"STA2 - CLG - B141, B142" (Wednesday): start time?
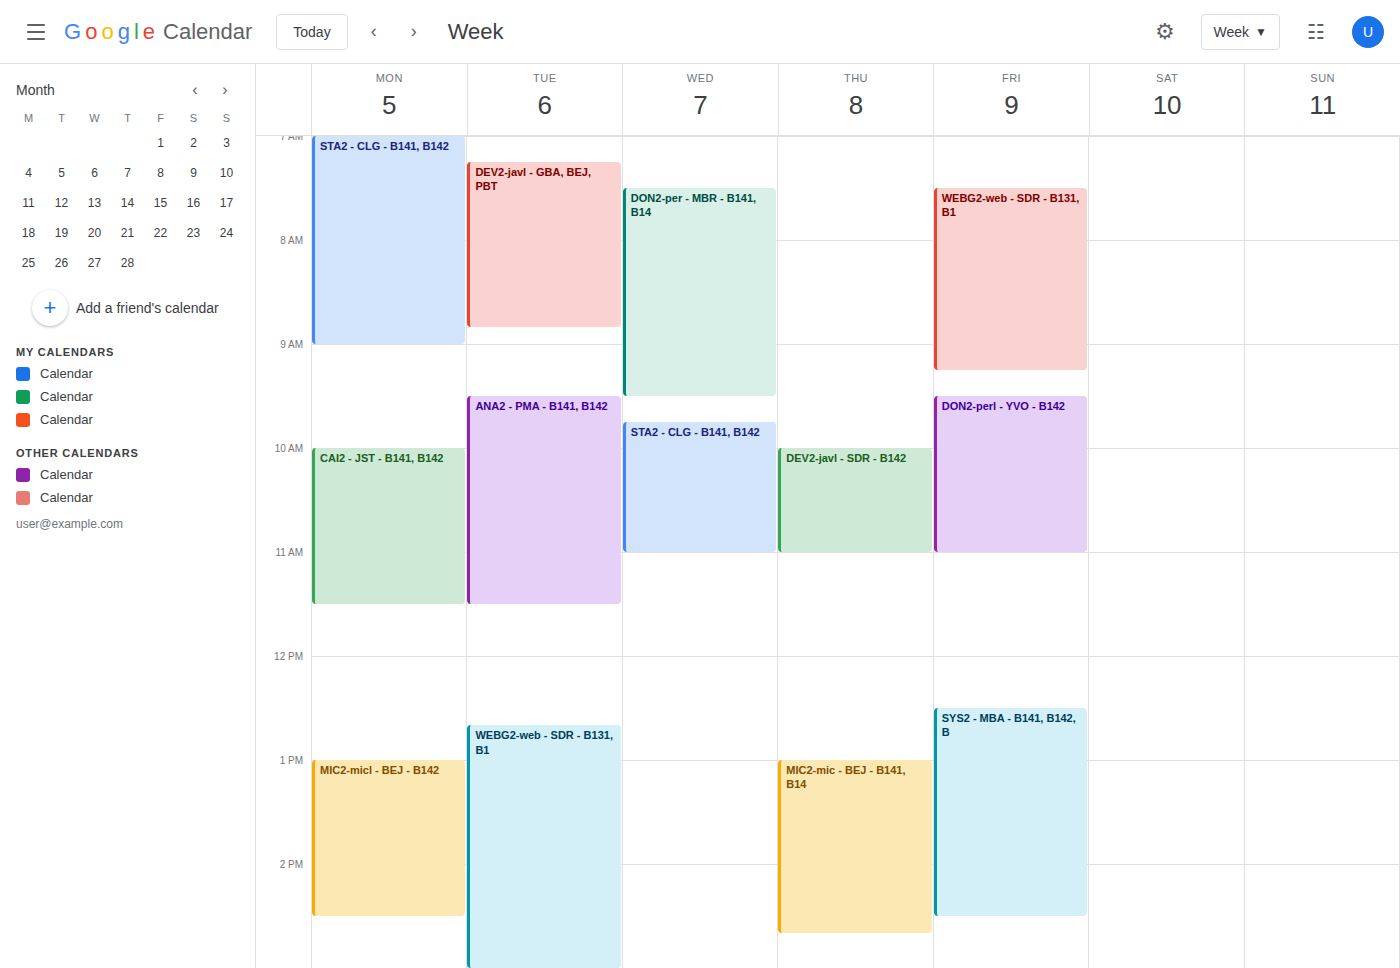
9:45 AM